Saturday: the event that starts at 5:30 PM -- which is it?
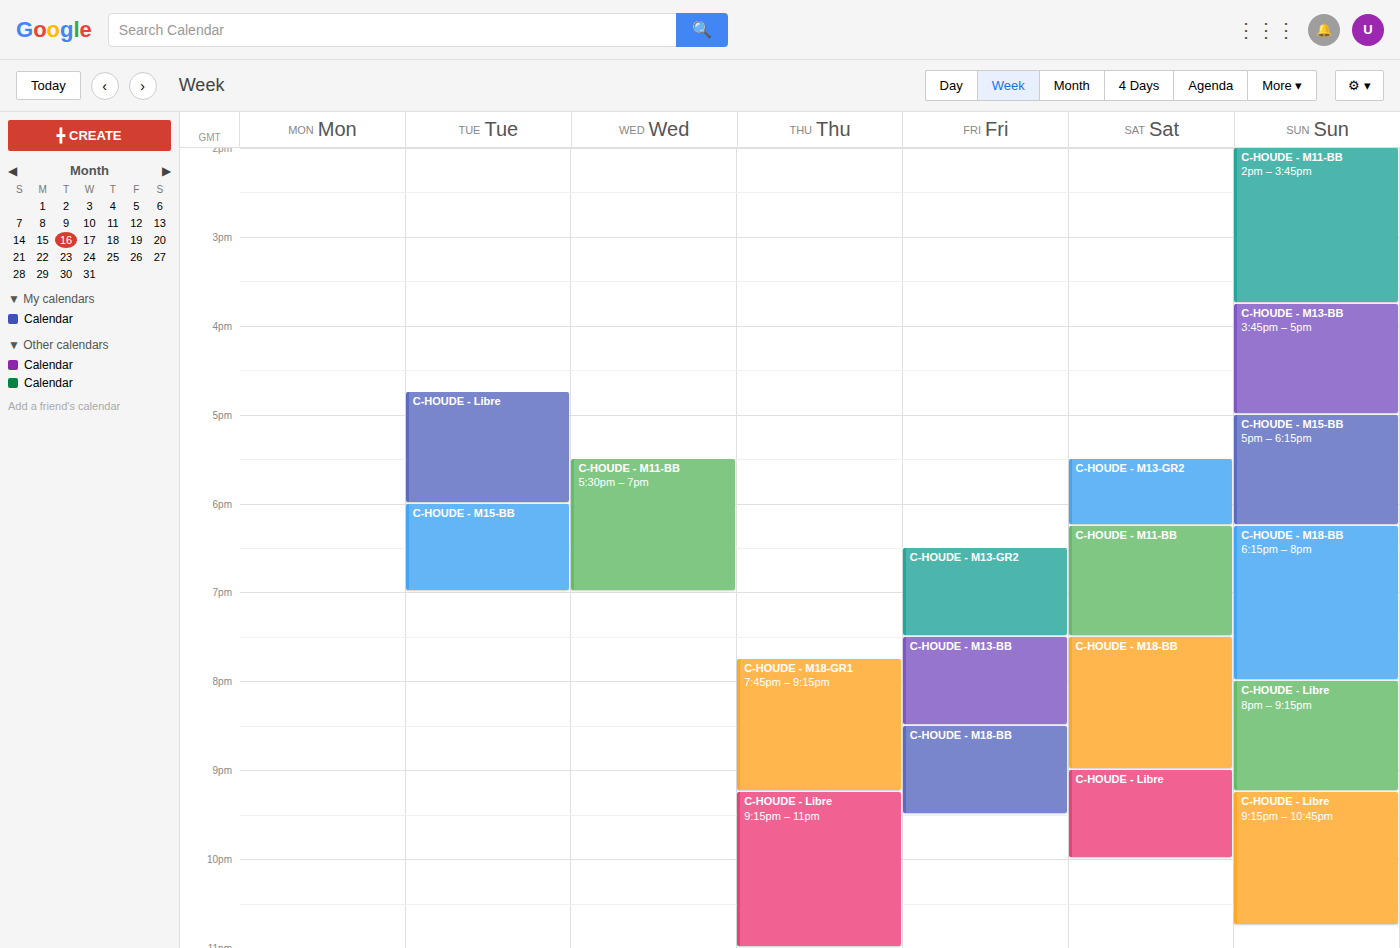
"C-HOUDE - M13-GR2"